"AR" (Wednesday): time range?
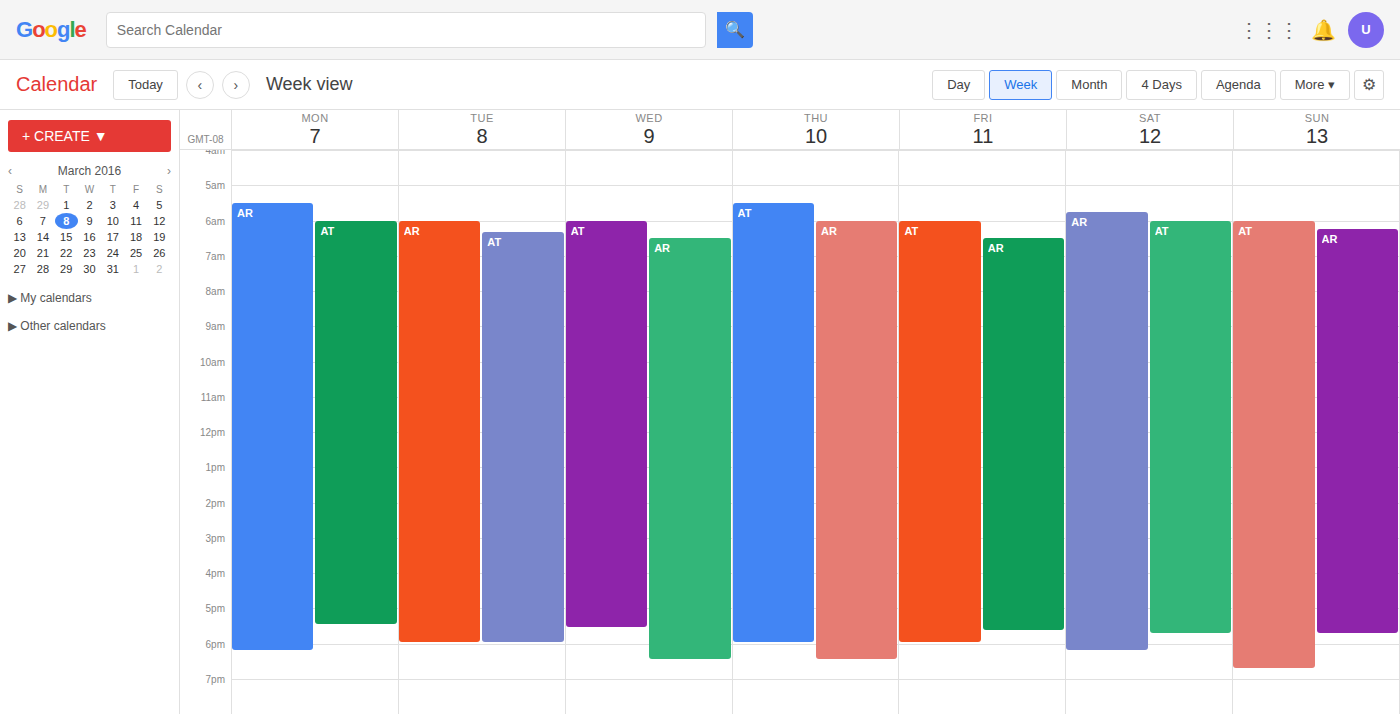
6:30 AM to 6:30 PM